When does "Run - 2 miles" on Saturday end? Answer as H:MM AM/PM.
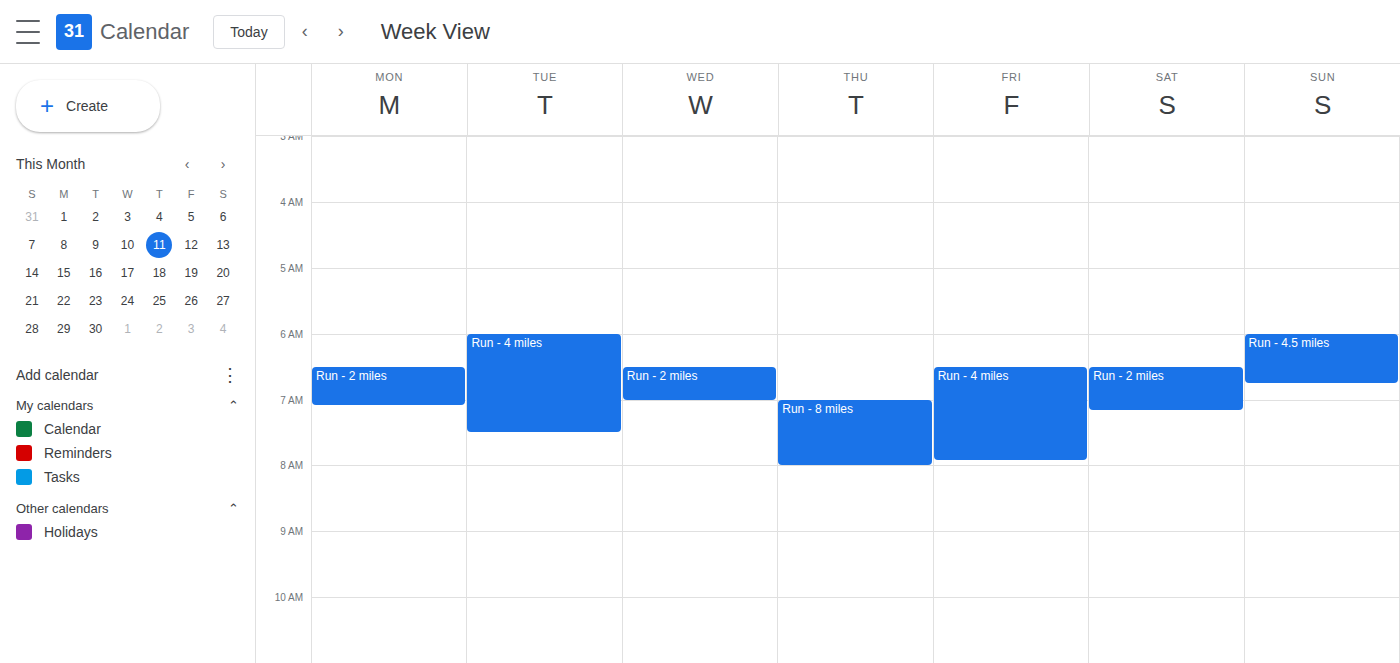
7:10 AM